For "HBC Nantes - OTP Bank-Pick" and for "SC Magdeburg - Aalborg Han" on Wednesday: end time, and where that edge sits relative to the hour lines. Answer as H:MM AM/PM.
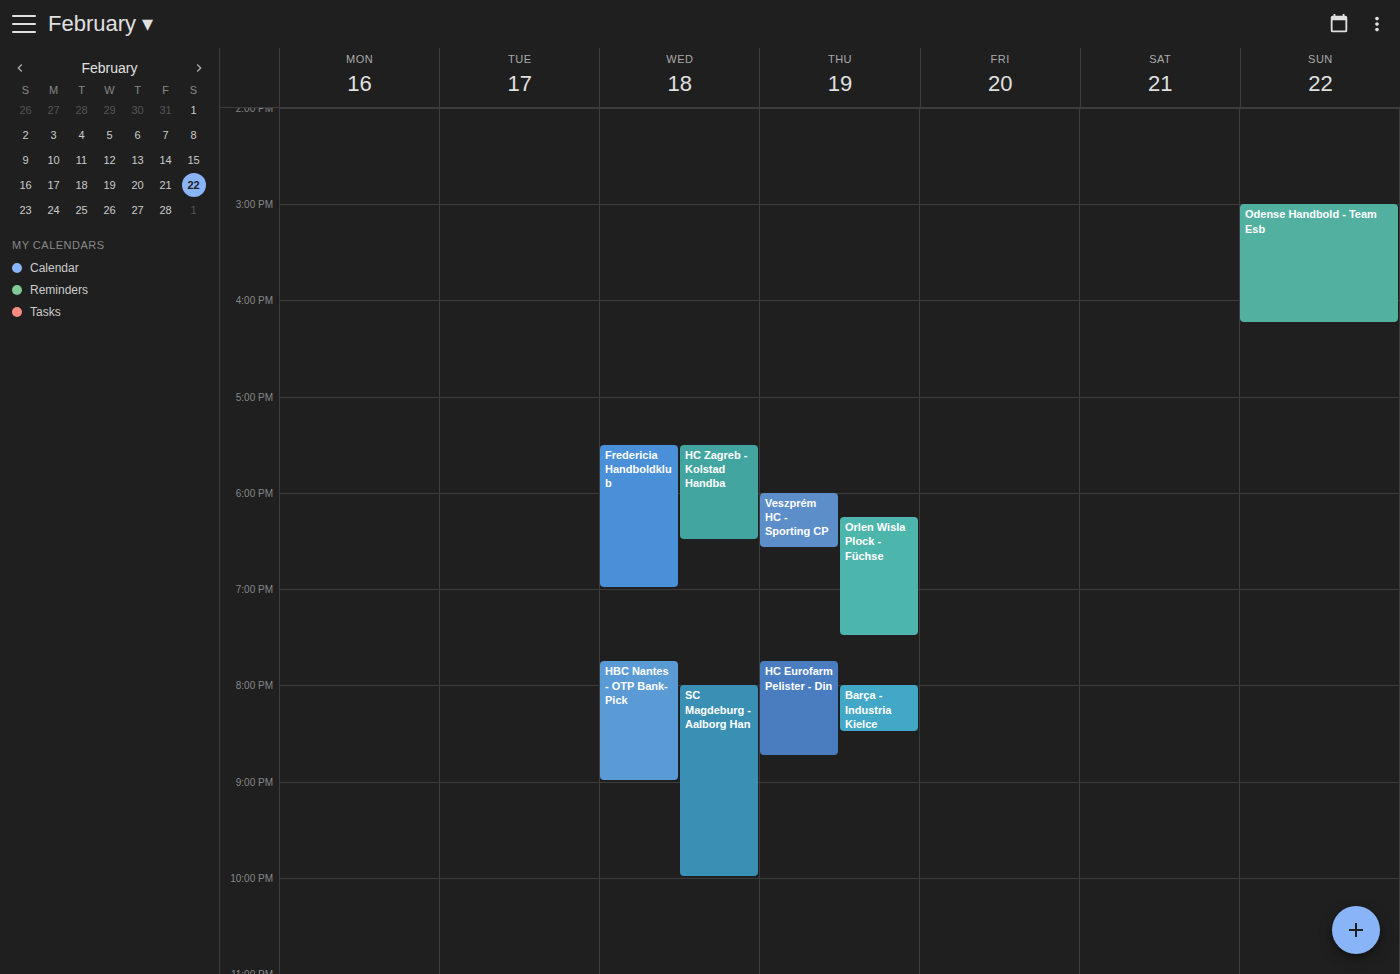
"HBC Nantes - OTP Bank-Pick": 9:00 PM, exactly on the 9 PM line. "SC Magdeburg - Aalborg Han": 10:00 PM, exactly on the 10 PM line.